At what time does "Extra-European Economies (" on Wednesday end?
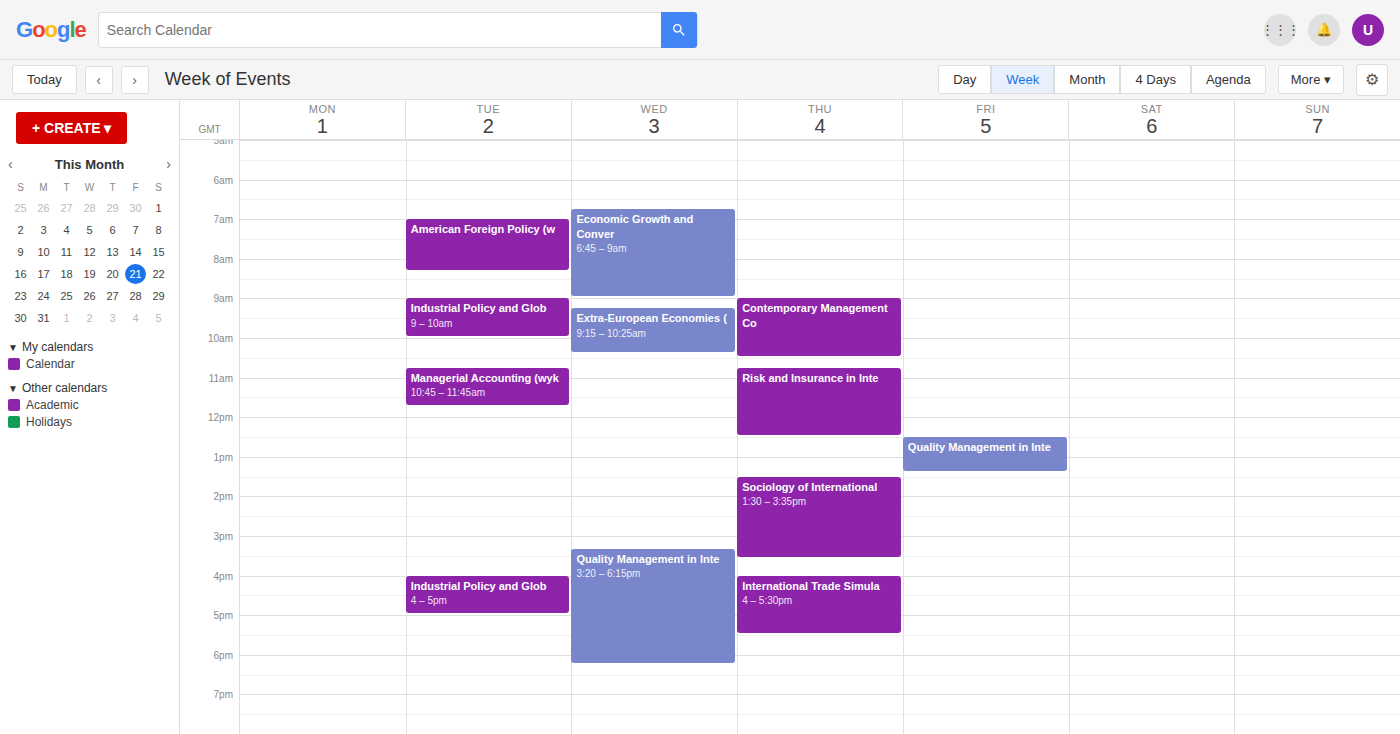
10:25 AM